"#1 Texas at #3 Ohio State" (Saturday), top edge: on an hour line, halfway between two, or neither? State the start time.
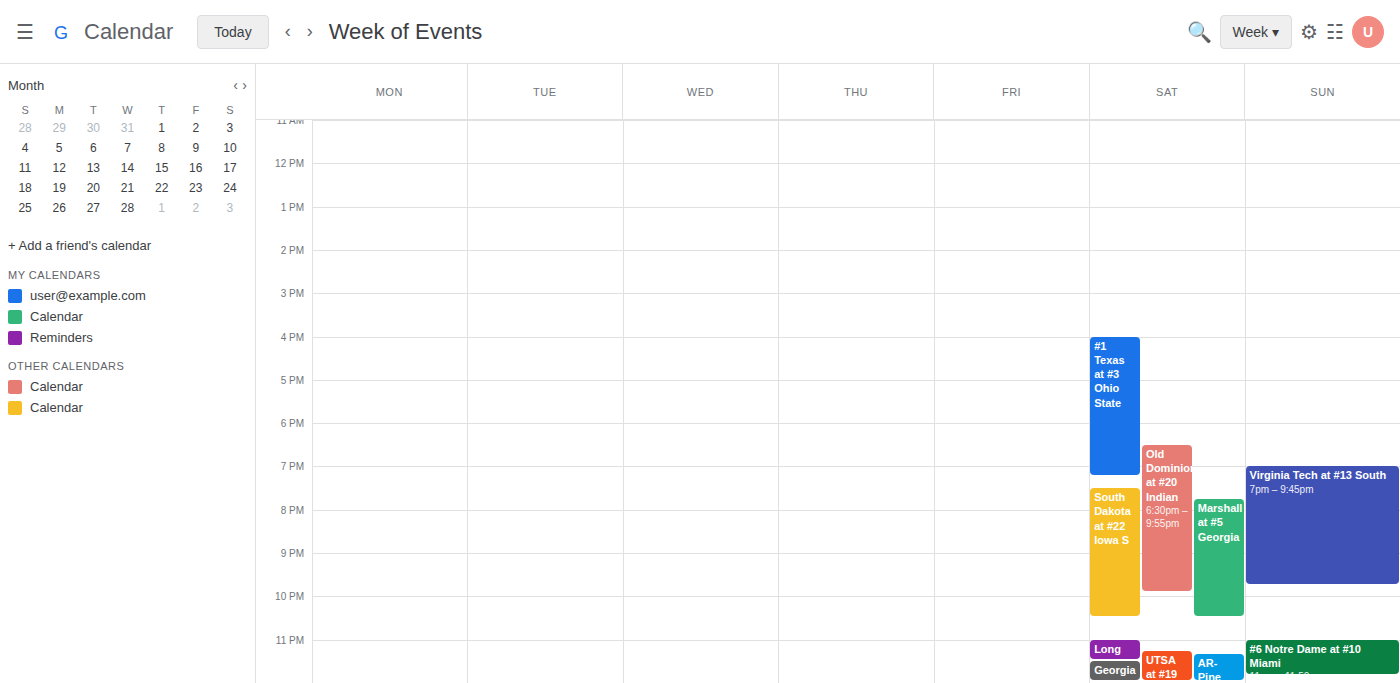
4:00 PM -- exactly on the 4 PM line.